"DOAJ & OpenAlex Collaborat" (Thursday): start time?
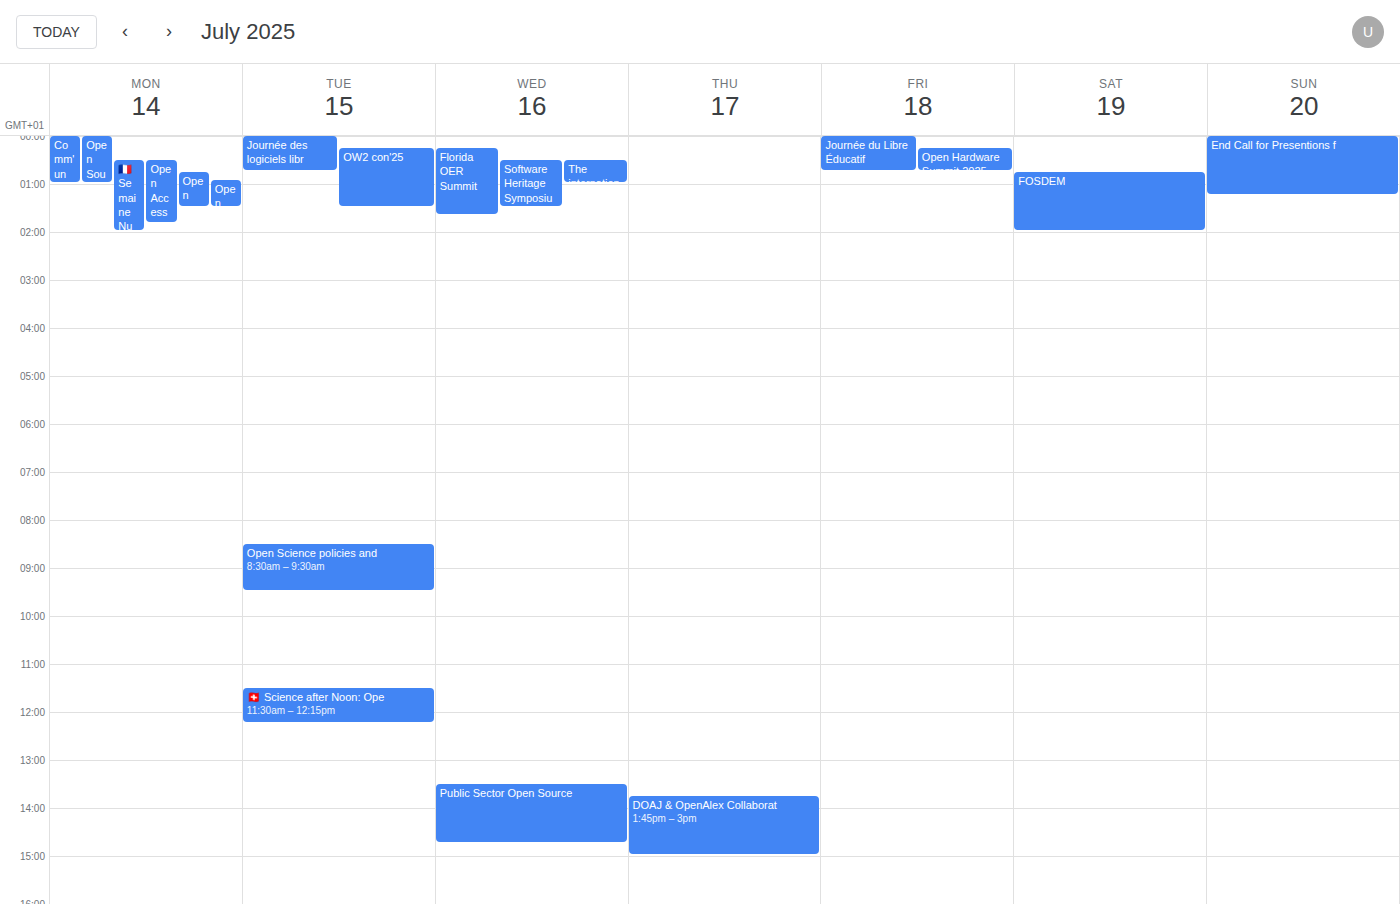
1:45 PM